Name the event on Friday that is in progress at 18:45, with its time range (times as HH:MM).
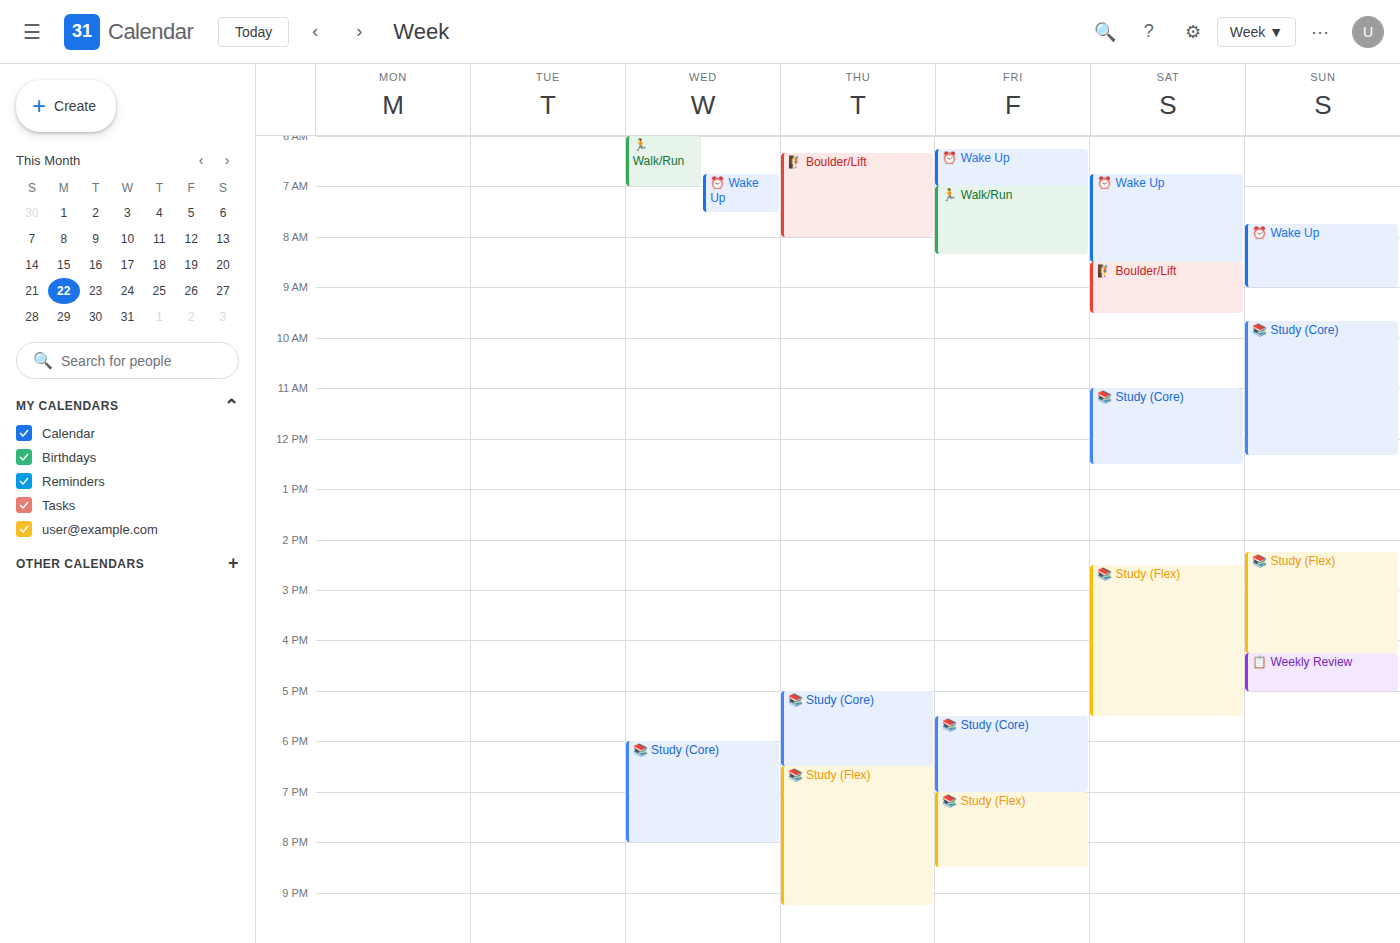
"📚 Study (Core)", 17:30 to 19:00